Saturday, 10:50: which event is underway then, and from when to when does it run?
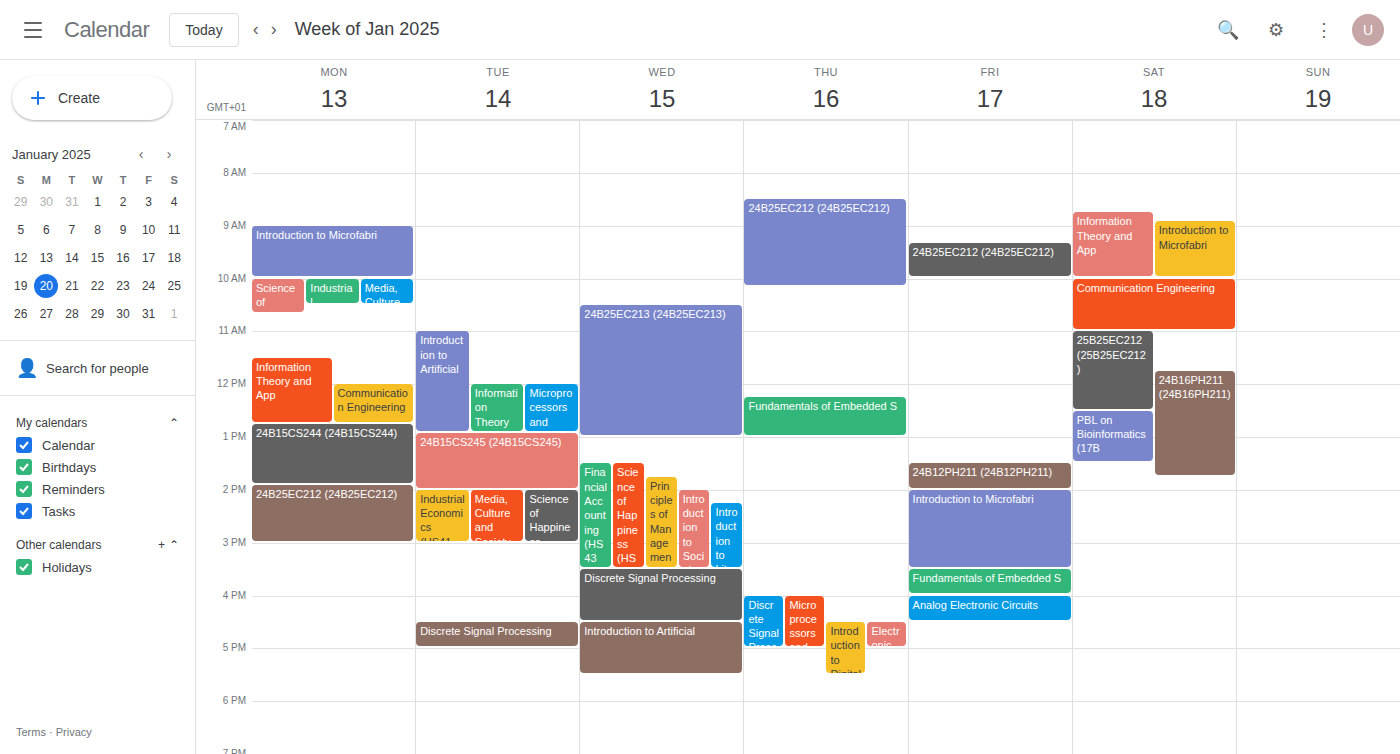
"Communication Engineering", 10:00 to 11:00